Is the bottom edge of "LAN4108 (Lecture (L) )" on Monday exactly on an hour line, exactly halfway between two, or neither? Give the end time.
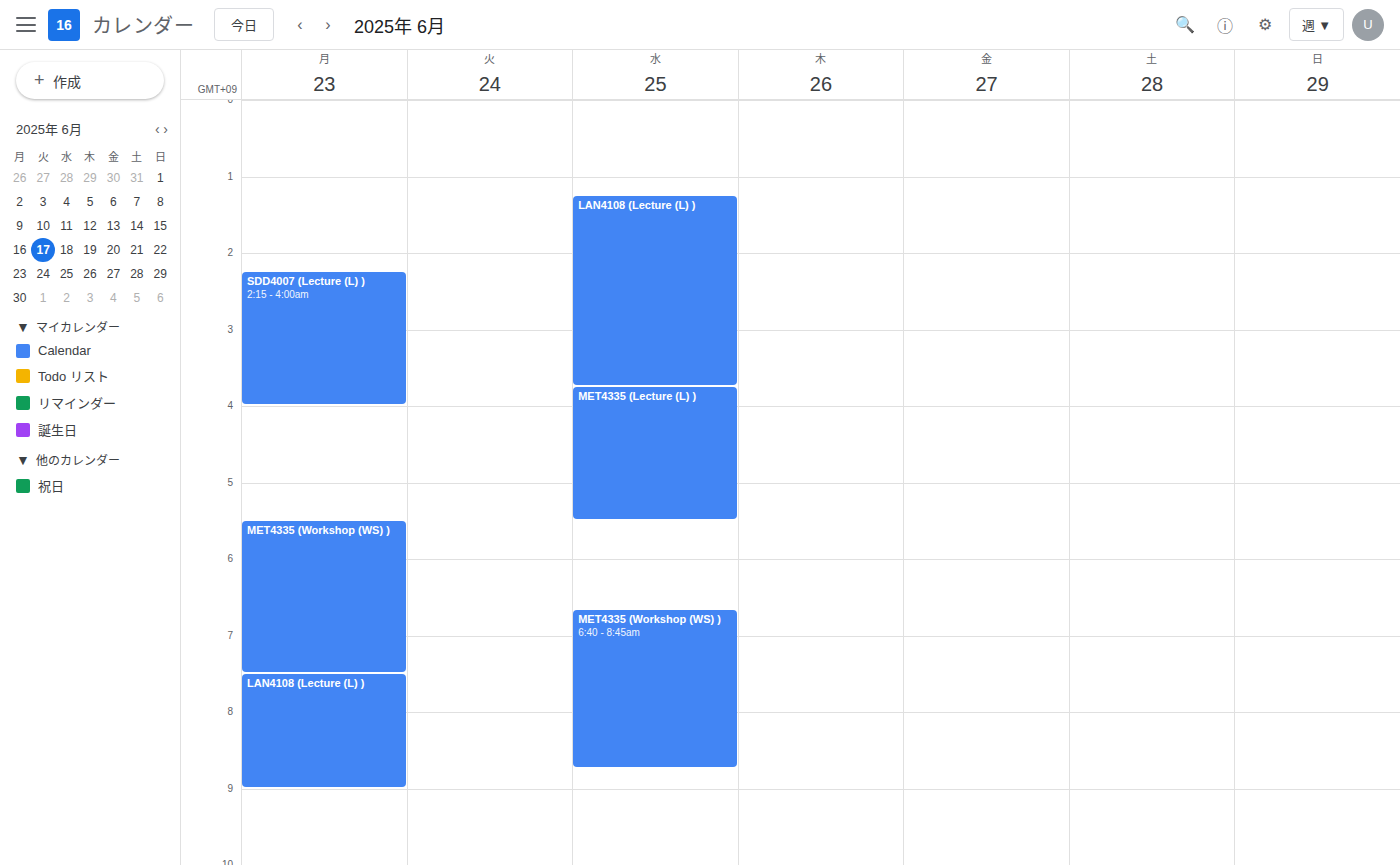
9:00 AM -- exactly on the 9 AM line.